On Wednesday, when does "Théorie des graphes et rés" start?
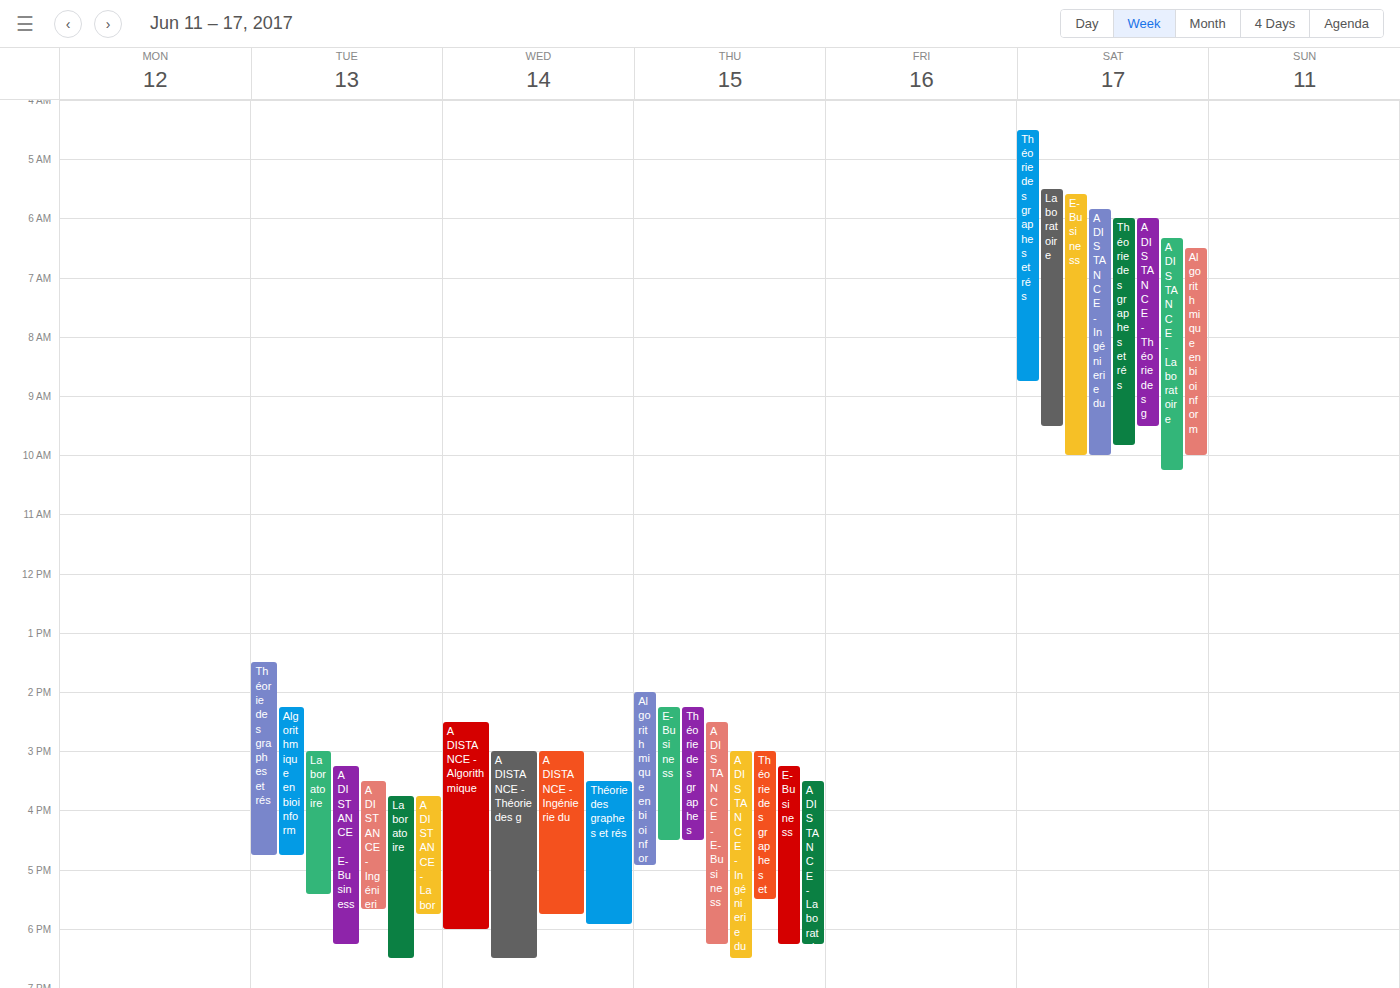
3:30 PM